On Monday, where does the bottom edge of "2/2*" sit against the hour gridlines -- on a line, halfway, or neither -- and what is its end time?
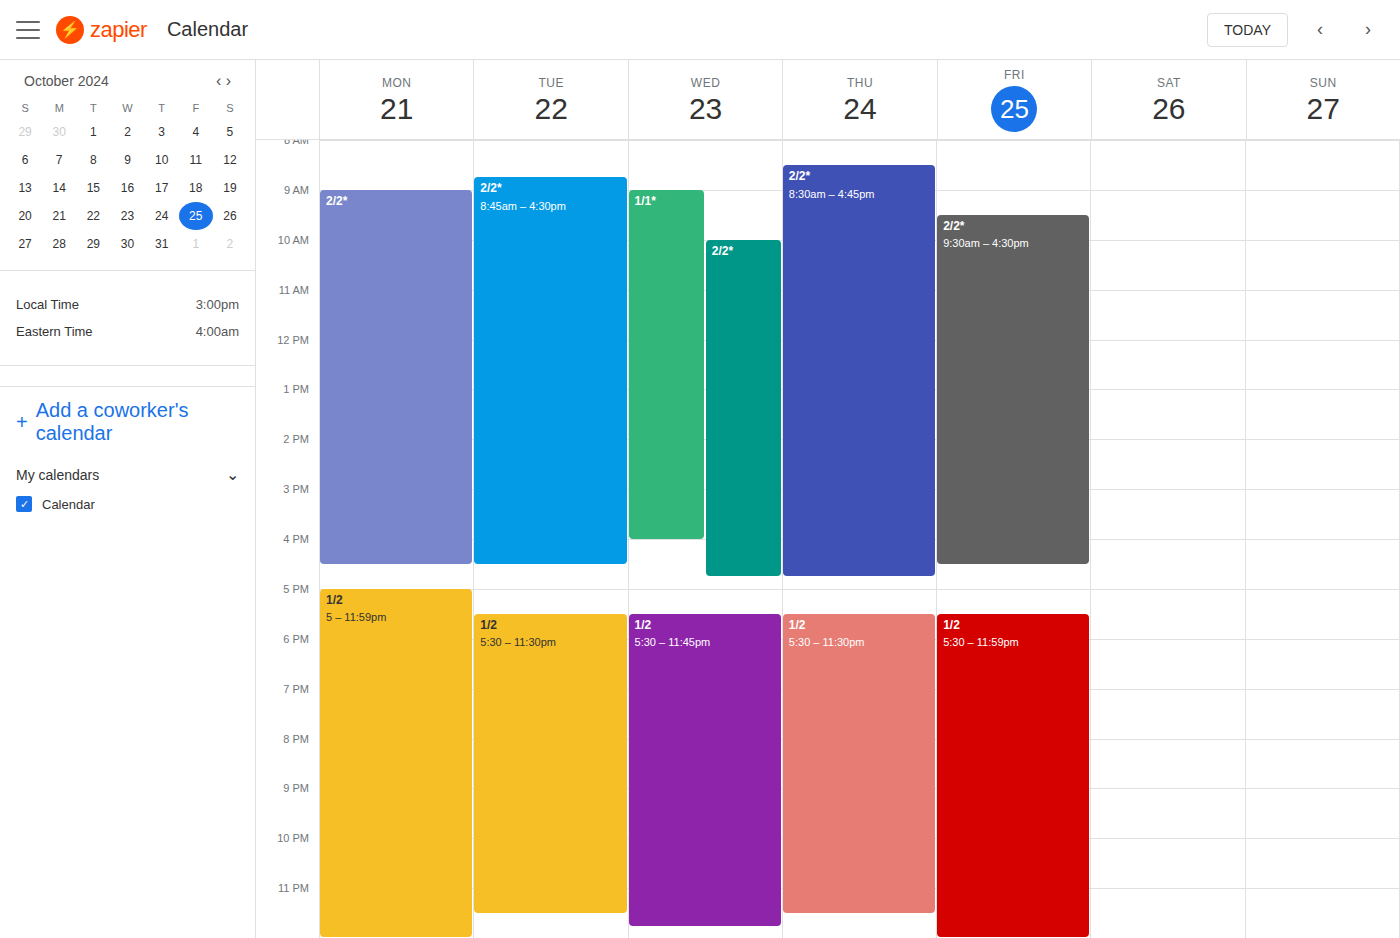
4:30 PM -- halfway between the 4 PM and 5 PM lines.